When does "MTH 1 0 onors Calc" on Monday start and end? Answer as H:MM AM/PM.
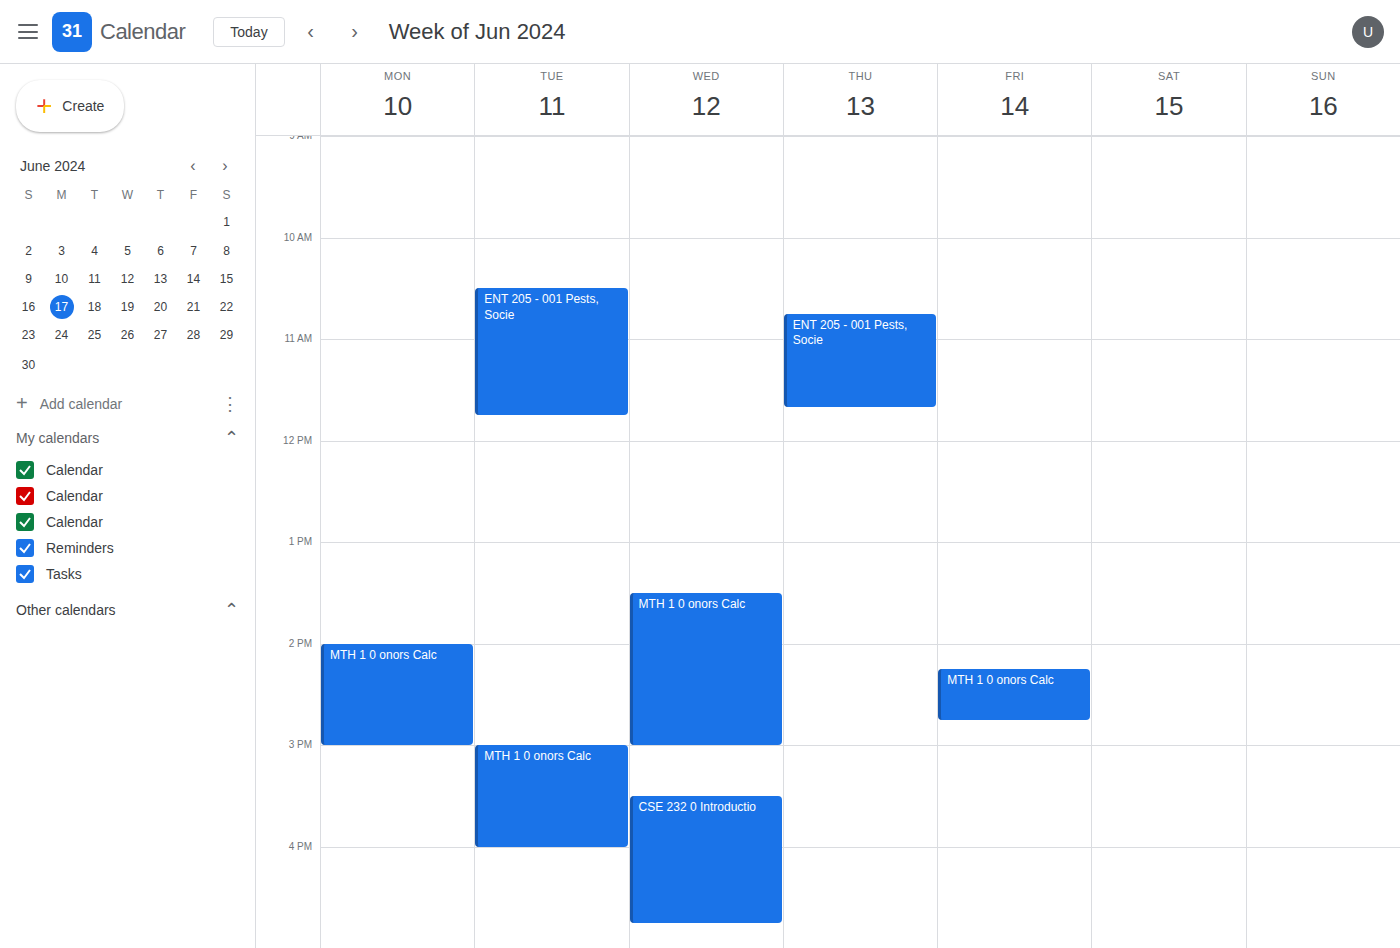
2:00 PM to 3:00 PM